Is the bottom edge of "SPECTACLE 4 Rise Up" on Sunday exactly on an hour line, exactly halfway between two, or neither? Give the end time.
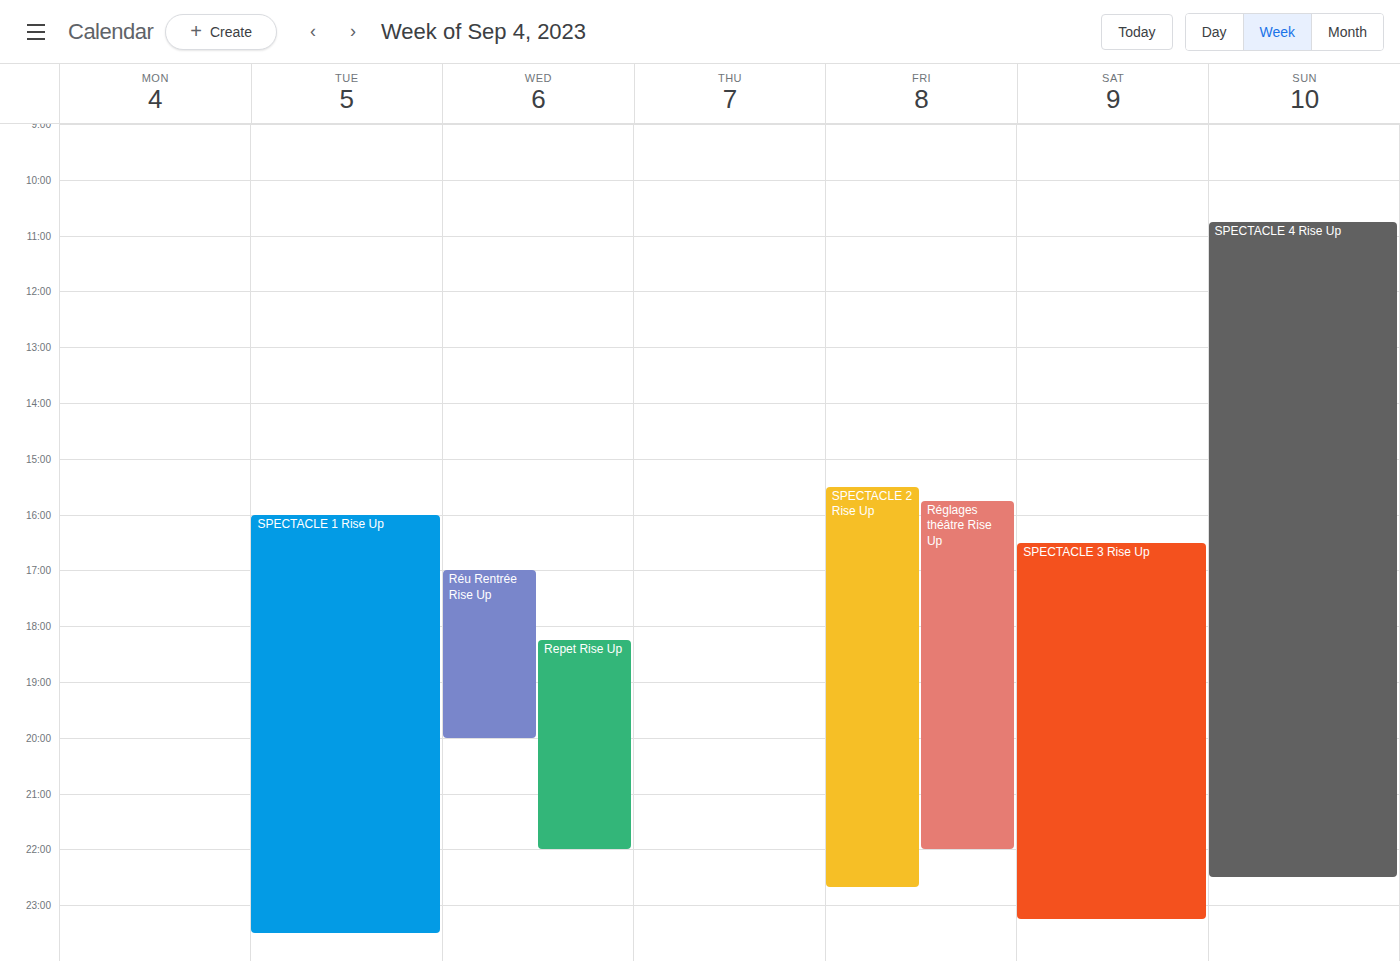
10:30 PM -- halfway between the 10 PM and 11 PM lines.